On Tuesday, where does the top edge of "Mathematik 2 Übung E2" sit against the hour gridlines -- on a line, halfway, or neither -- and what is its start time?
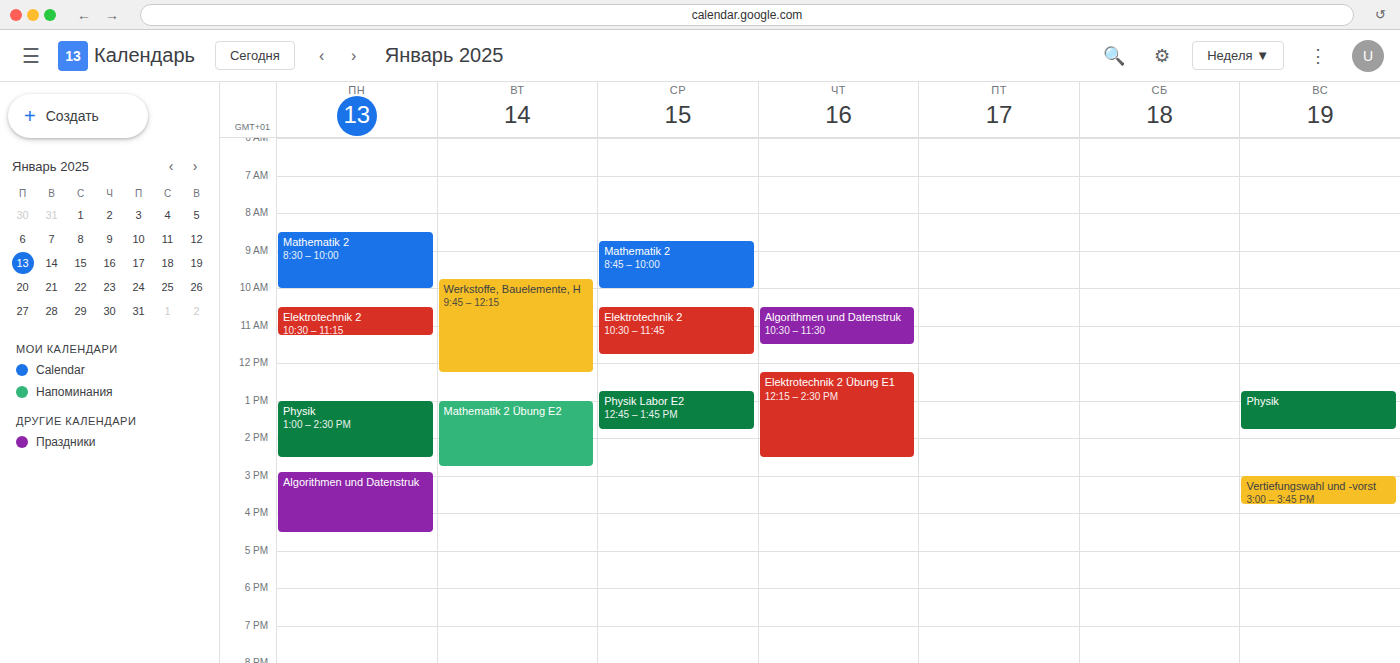
1:00 PM -- exactly on the 1 PM line.